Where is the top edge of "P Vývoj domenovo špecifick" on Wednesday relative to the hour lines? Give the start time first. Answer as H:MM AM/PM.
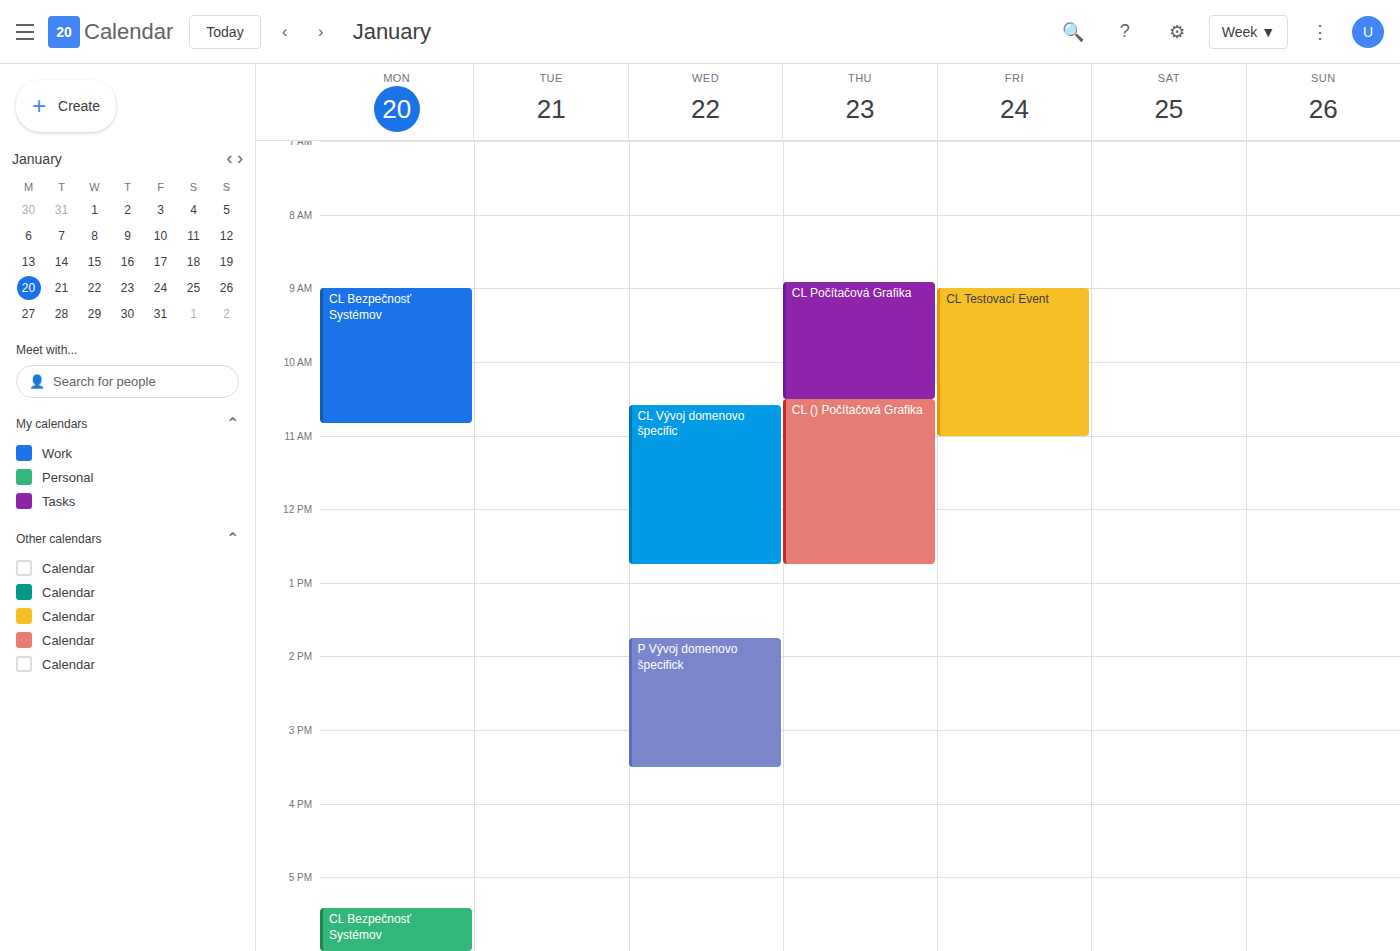
1:45 PM -- neither: three quarters of the way from the 1 PM line to the 2 PM line.